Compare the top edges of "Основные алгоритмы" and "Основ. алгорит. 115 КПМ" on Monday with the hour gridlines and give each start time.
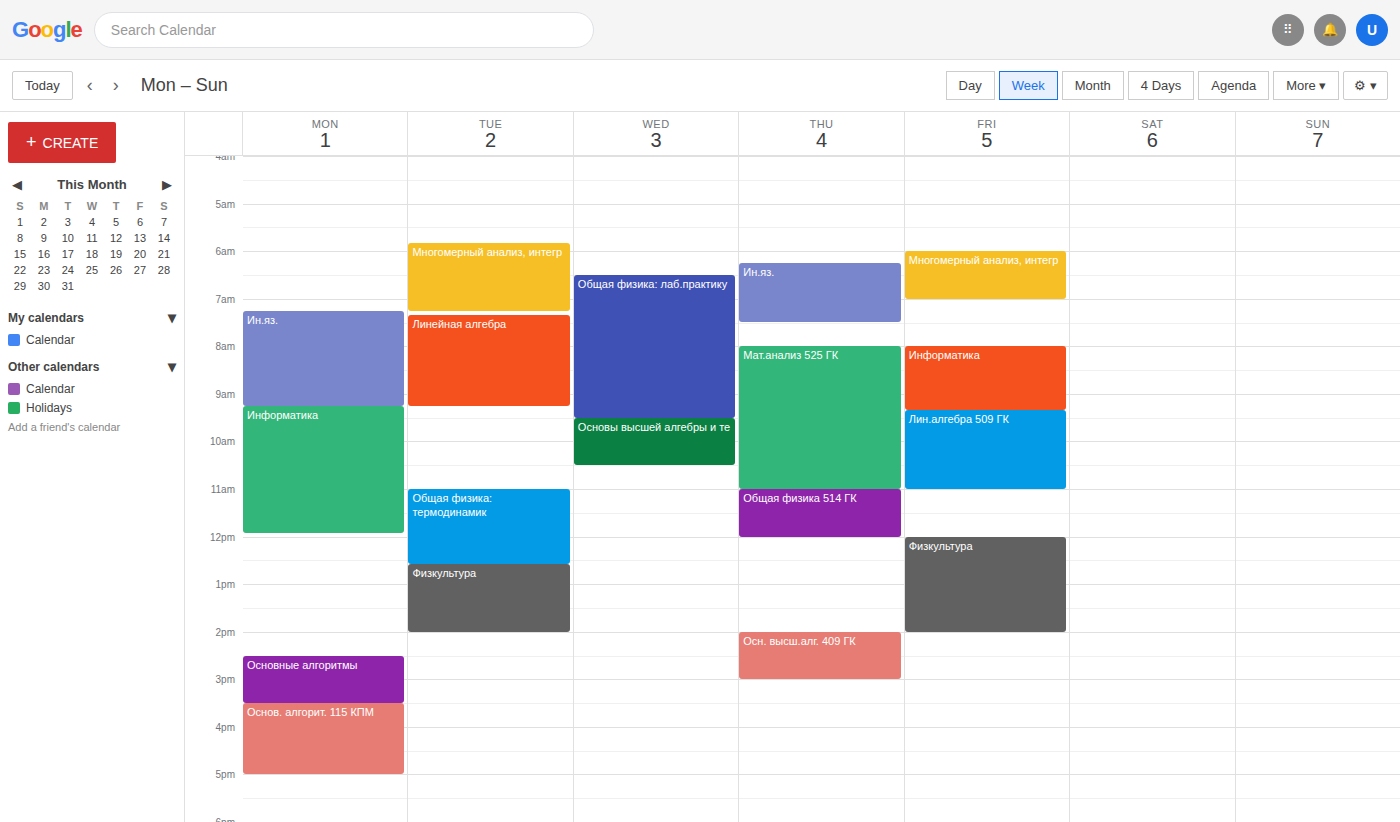
"Основные алгоритмы": 2:30 PM, halfway between the 2 PM and 3 PM lines. "Основ. алгорит. 115 КПМ": 3:30 PM, halfway between the 3 PM and 4 PM lines.